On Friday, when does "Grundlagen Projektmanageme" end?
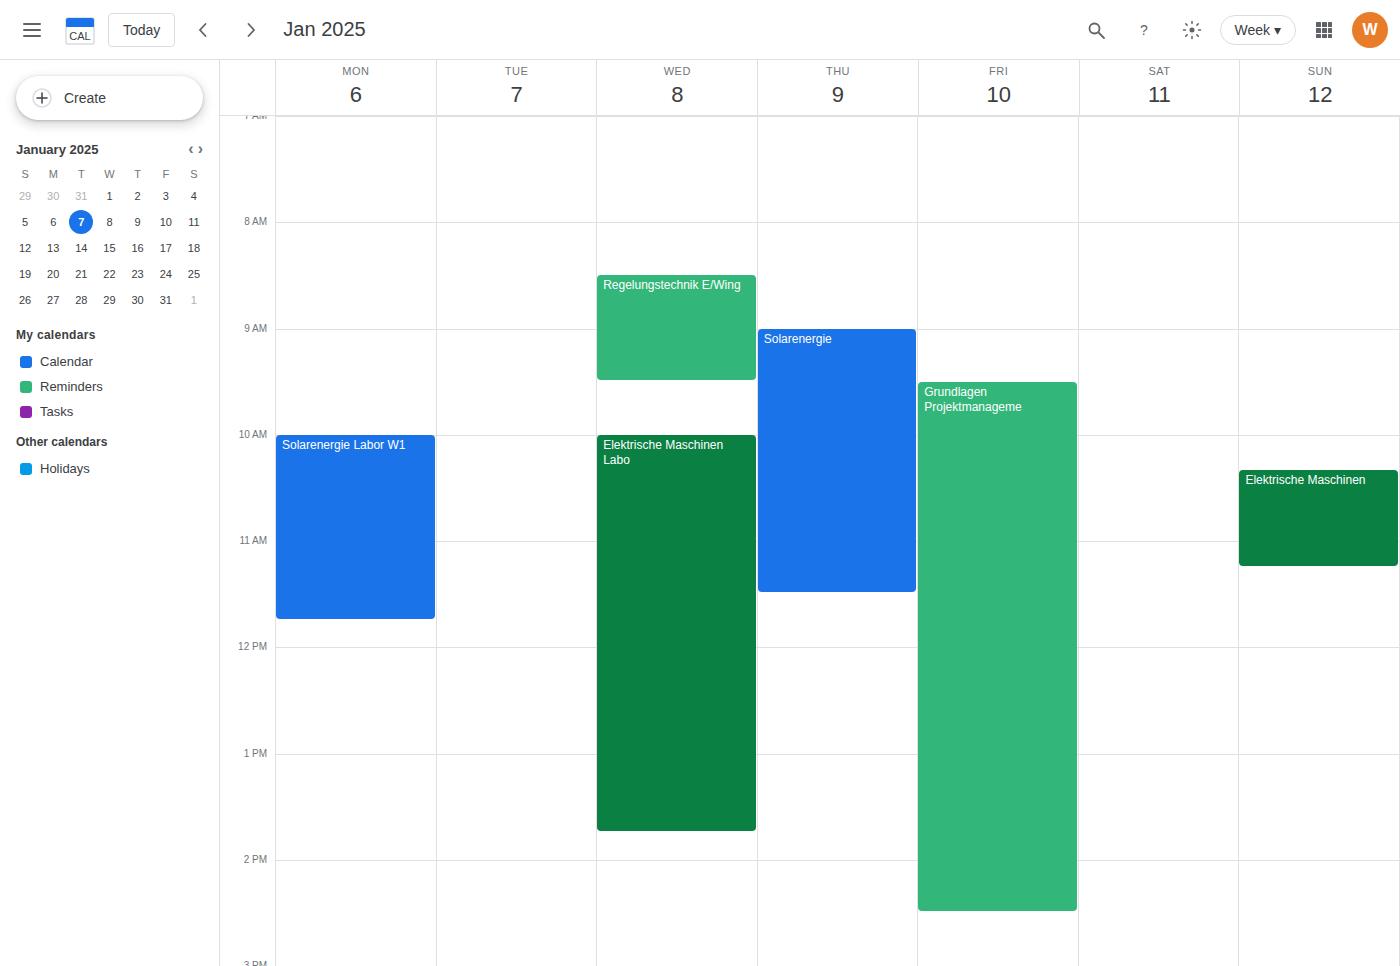
2:30 PM